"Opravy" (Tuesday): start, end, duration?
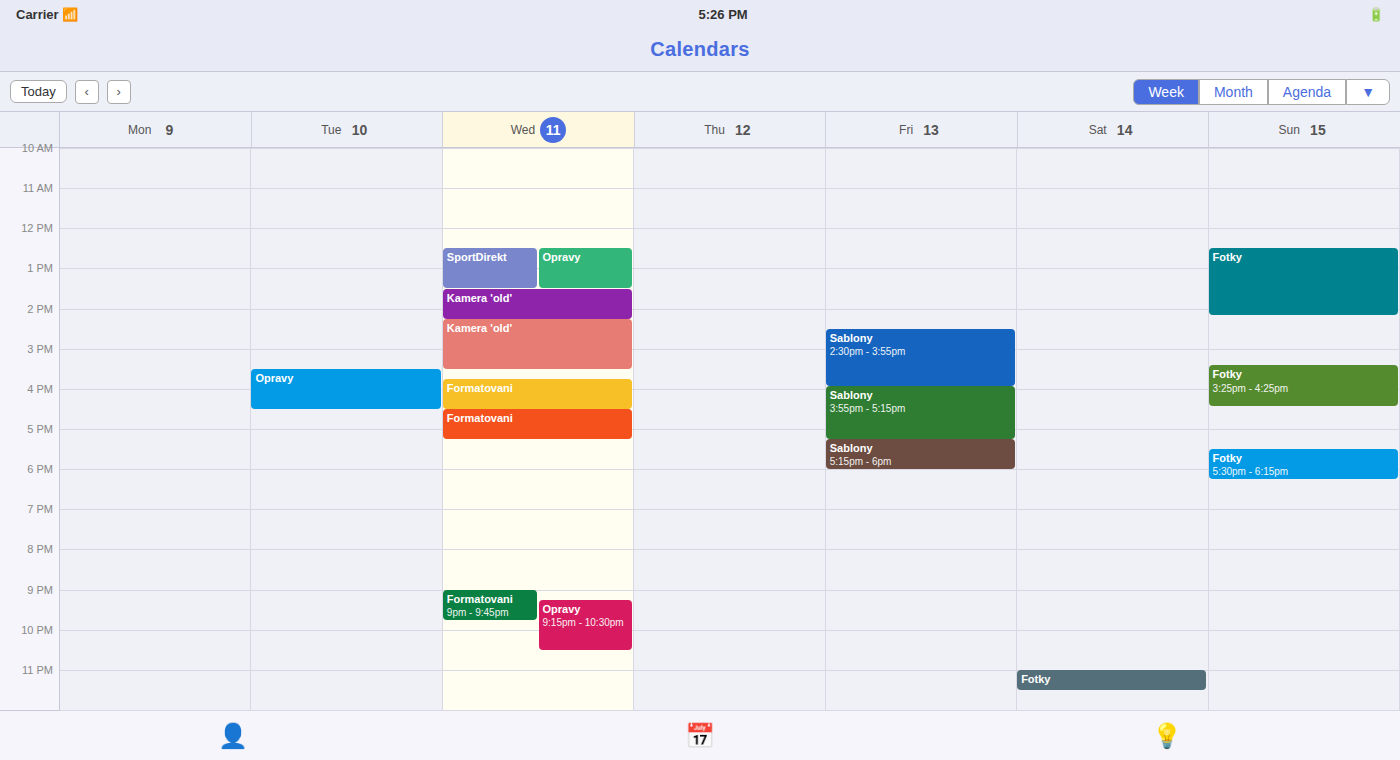
15:30 to 16:30, 1 hour